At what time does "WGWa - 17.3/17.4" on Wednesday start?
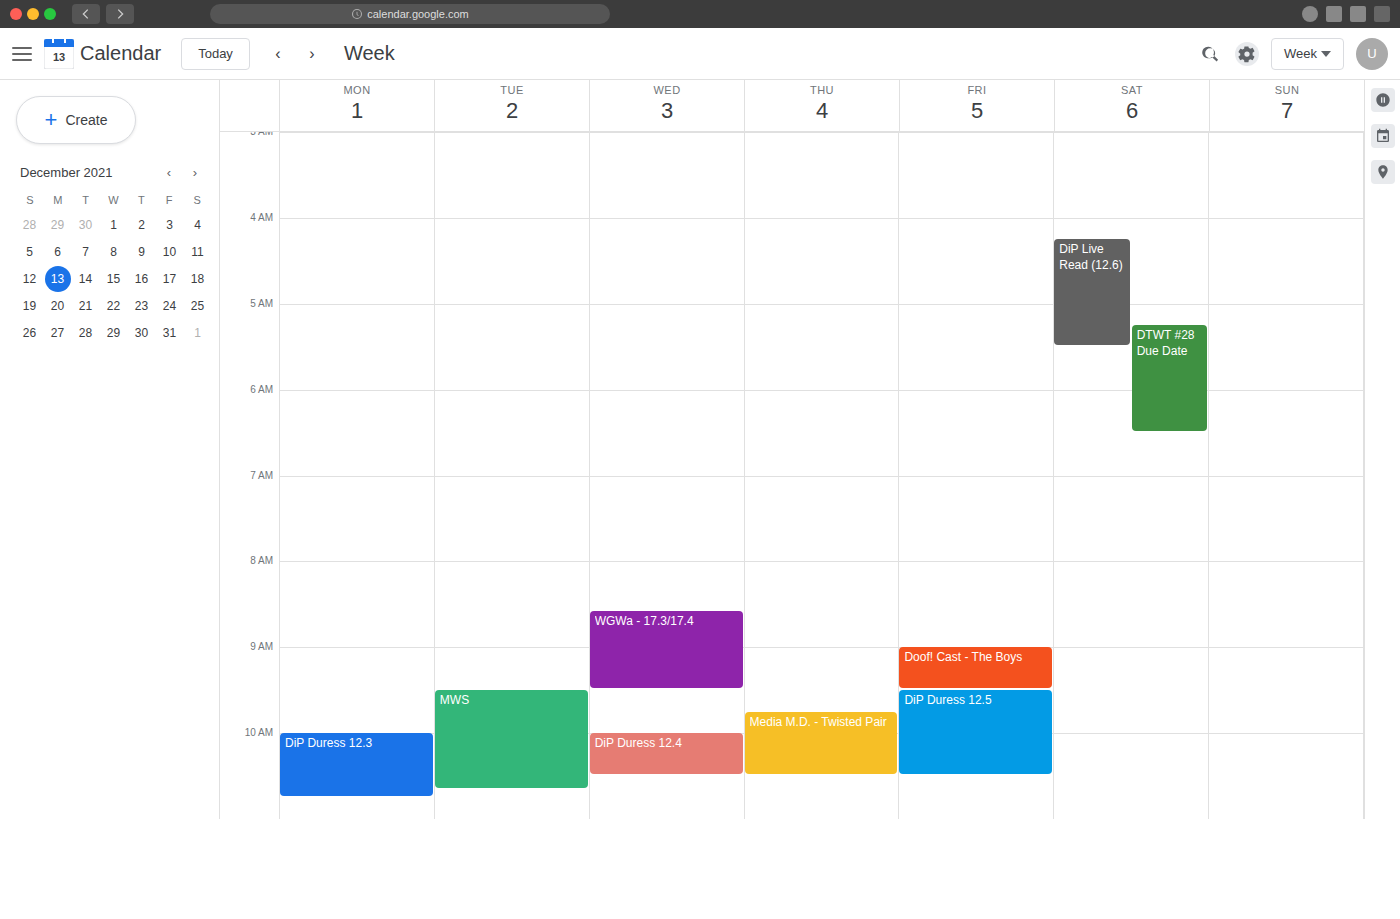
8:35 AM